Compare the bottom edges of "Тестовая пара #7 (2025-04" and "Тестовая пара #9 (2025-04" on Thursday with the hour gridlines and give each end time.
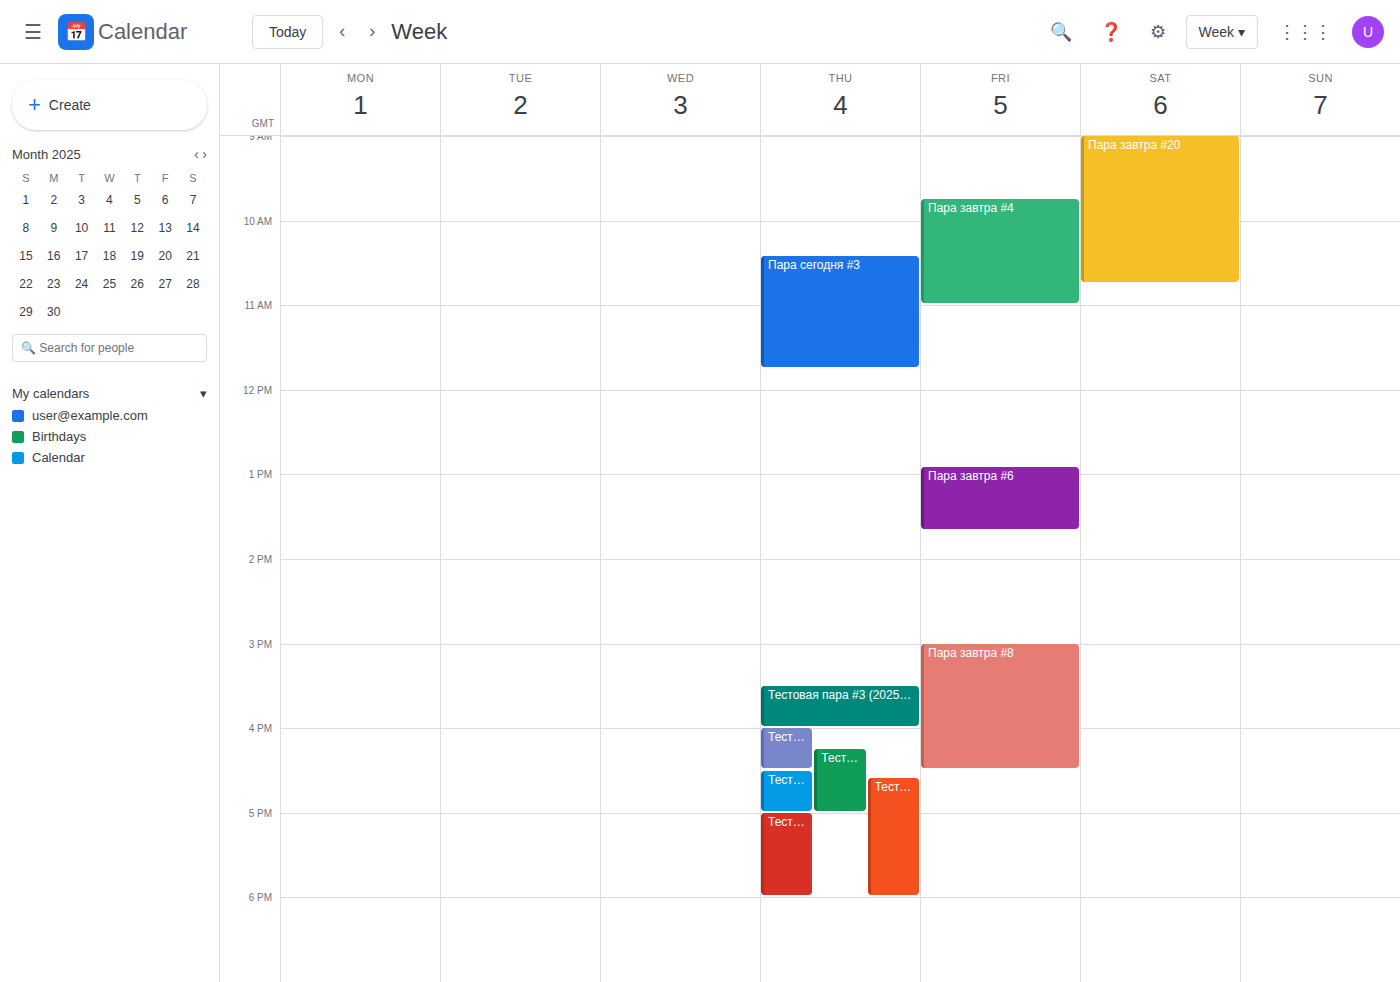
"Тестовая пара #7 (2025-04": 5:00 PM, exactly on the 5 PM line. "Тестовая пара #9 (2025-04": 6:00 PM, exactly on the 6 PM line.